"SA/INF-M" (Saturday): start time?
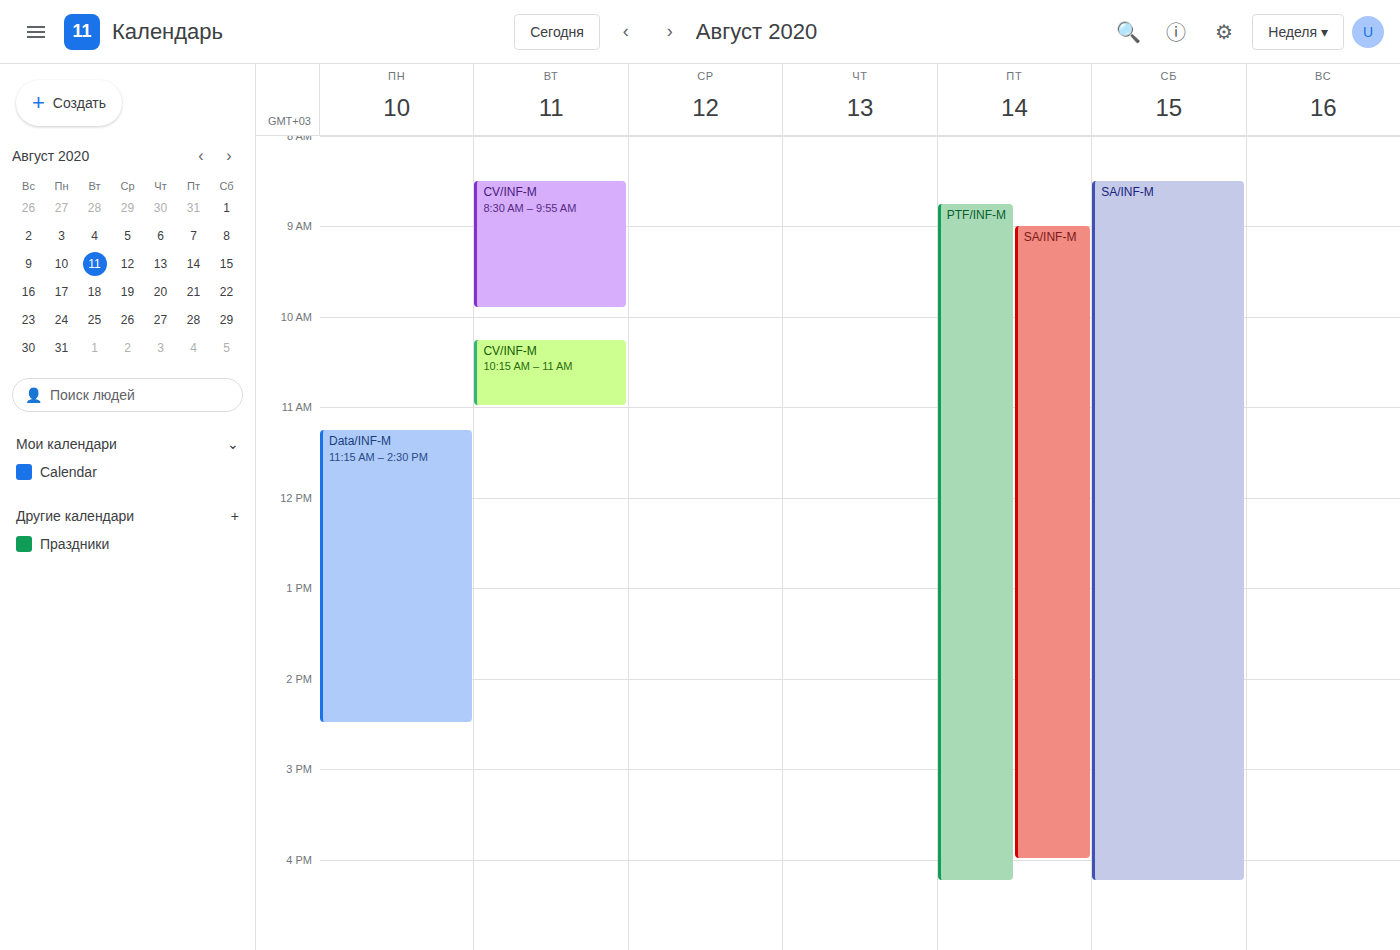
08:30